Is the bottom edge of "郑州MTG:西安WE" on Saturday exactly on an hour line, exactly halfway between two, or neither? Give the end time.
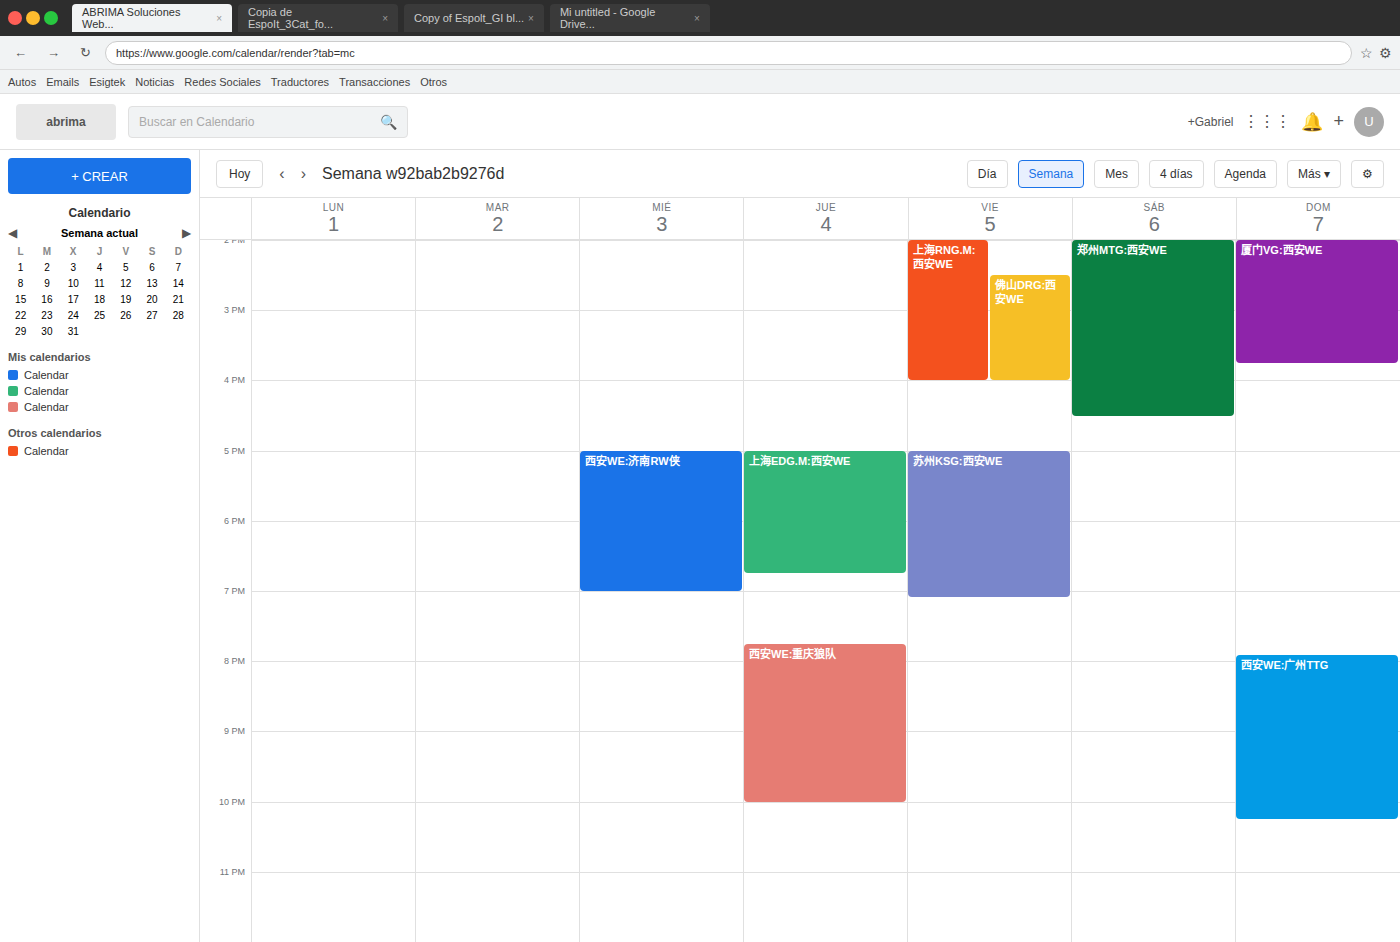
4:30 PM -- halfway between the 4 PM and 5 PM lines.